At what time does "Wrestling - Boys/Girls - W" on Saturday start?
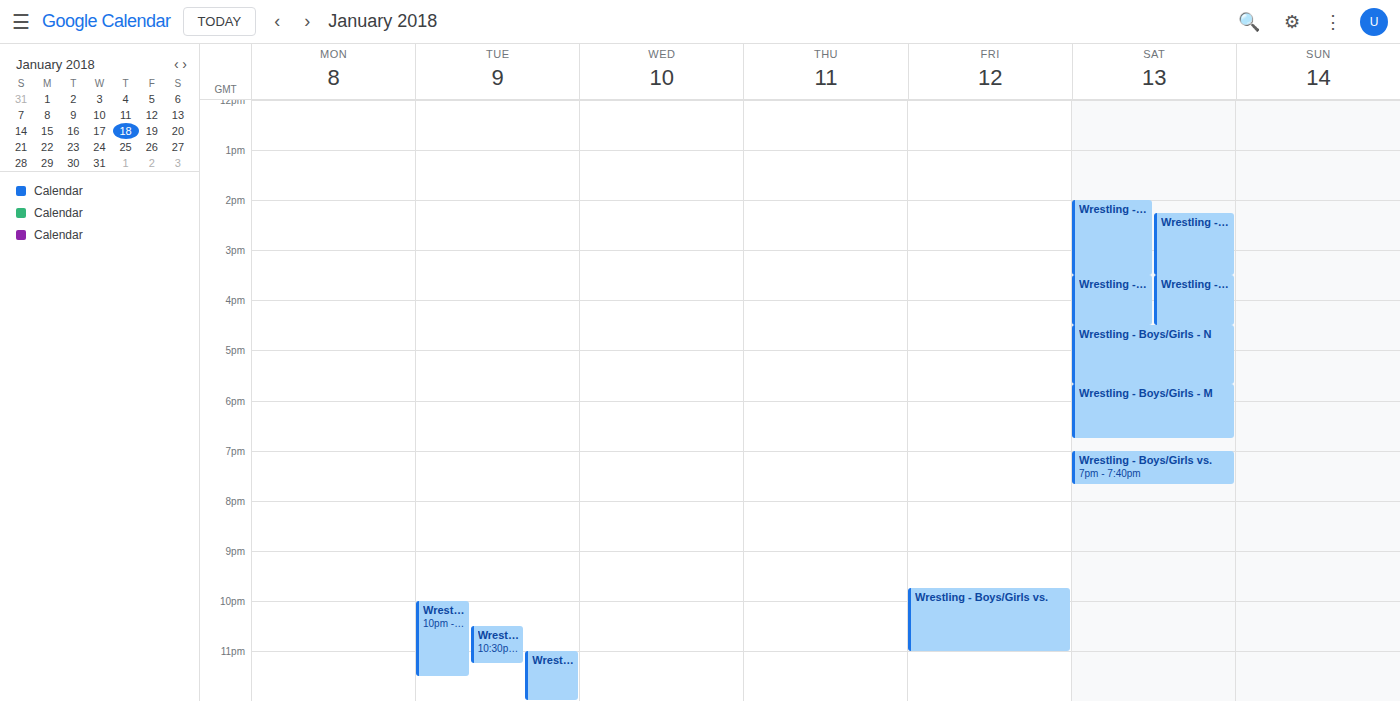
3:30 PM